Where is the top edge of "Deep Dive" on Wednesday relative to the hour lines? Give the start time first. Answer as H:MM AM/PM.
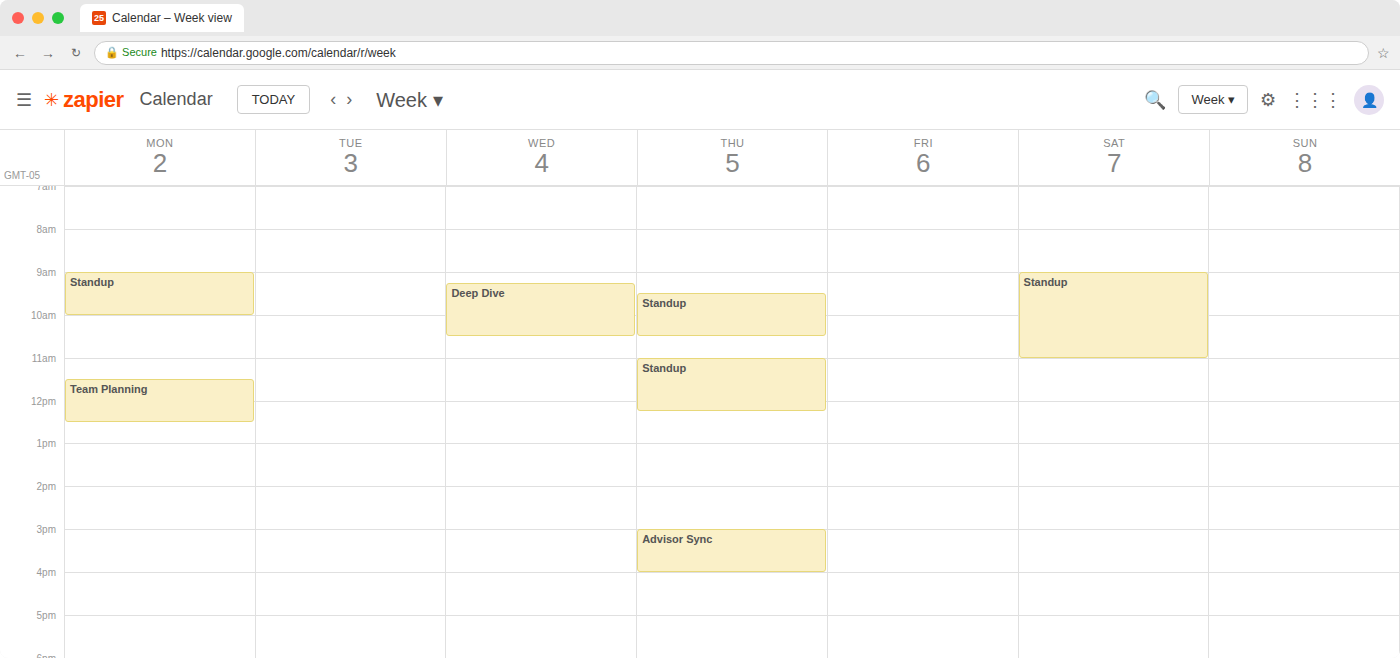
9:15 AM -- neither: a quarter of the way from the 9 AM line to the 10 AM line.